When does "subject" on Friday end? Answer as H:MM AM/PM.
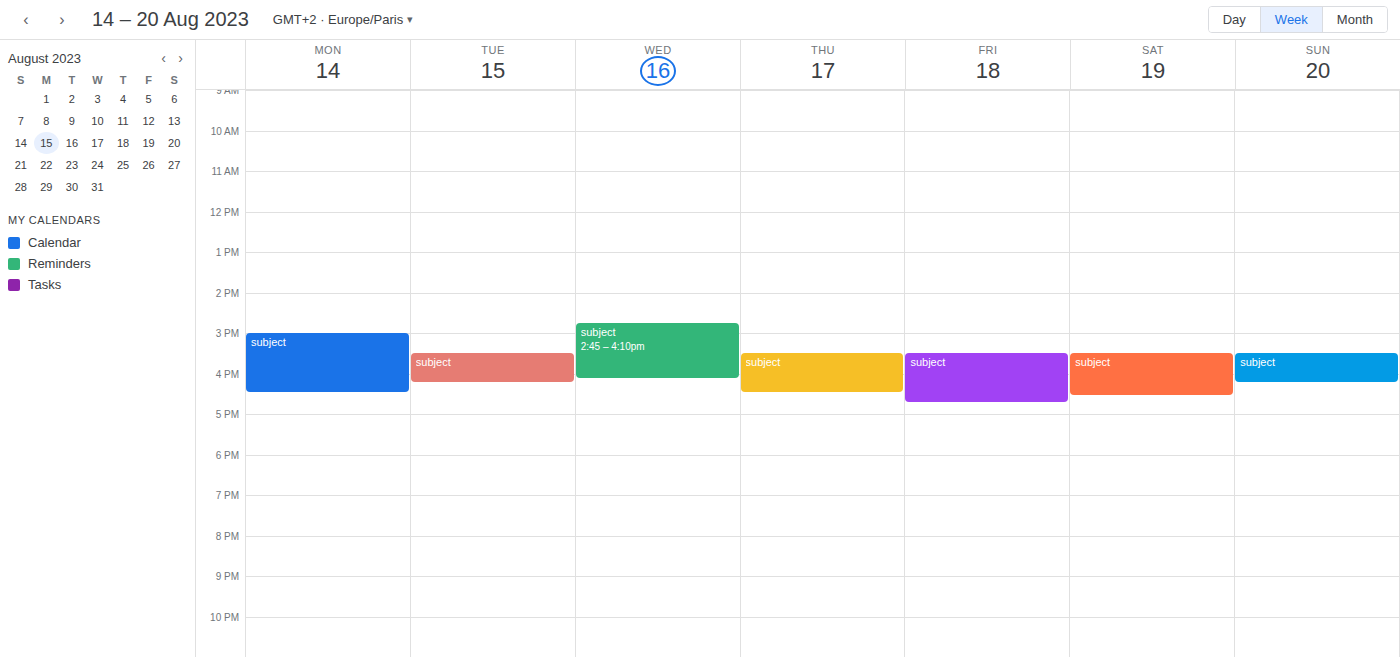
4:45 PM